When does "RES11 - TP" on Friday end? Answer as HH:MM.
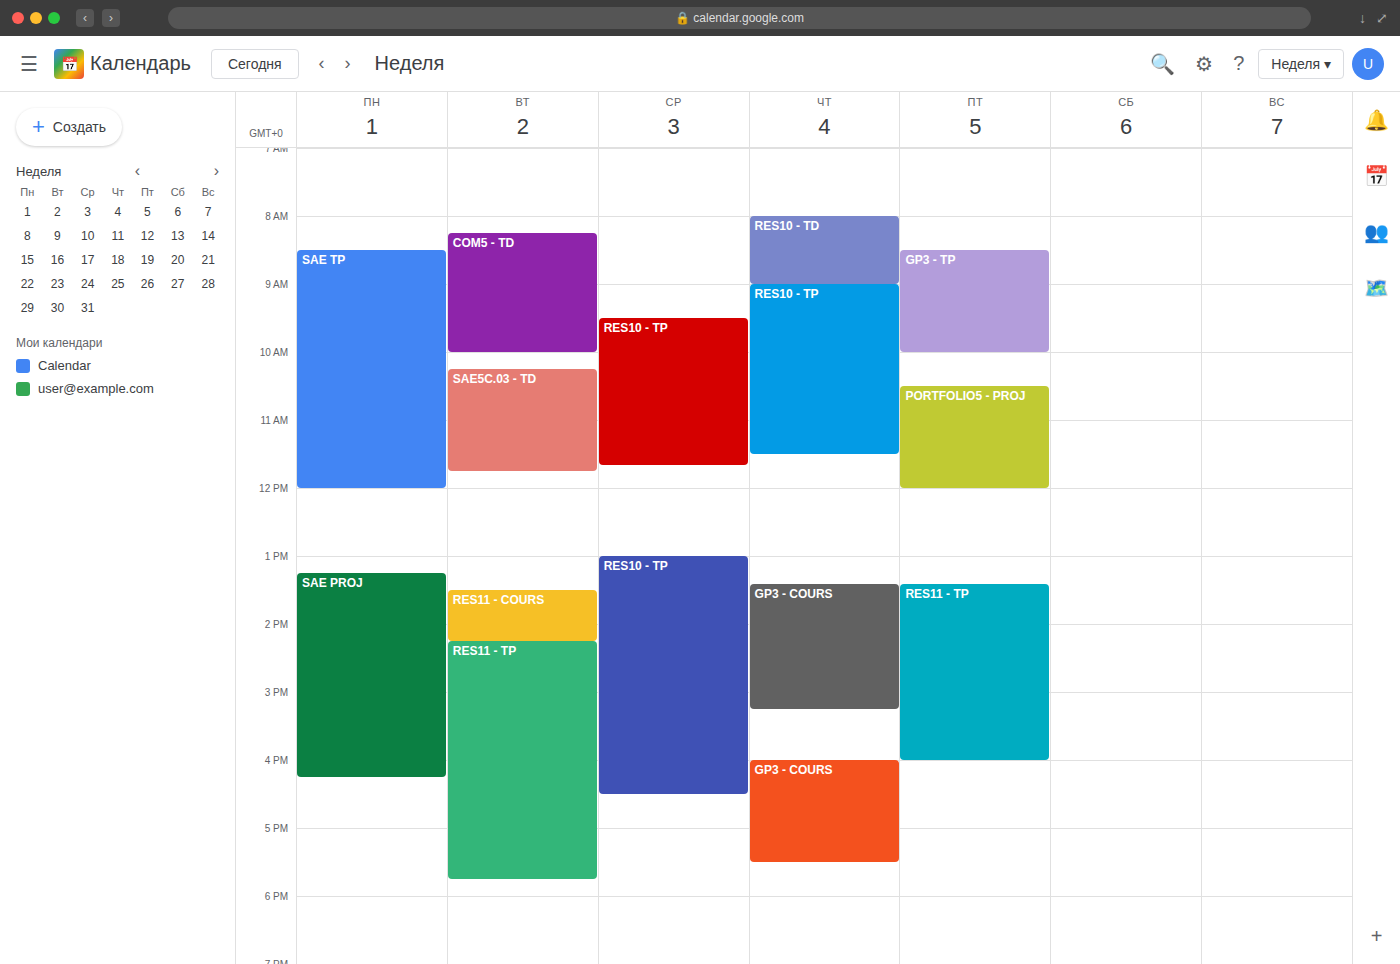
16:00